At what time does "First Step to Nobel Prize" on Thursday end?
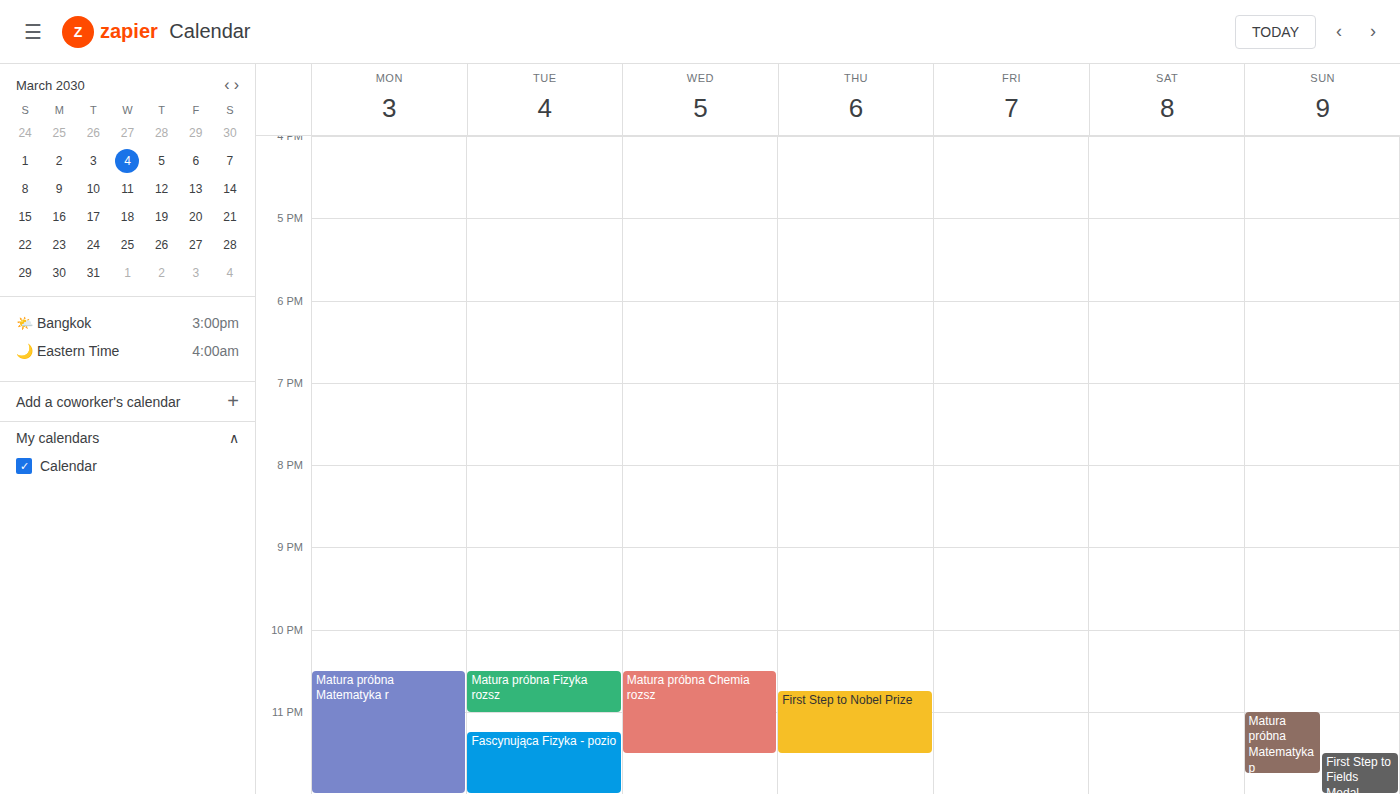
23:30